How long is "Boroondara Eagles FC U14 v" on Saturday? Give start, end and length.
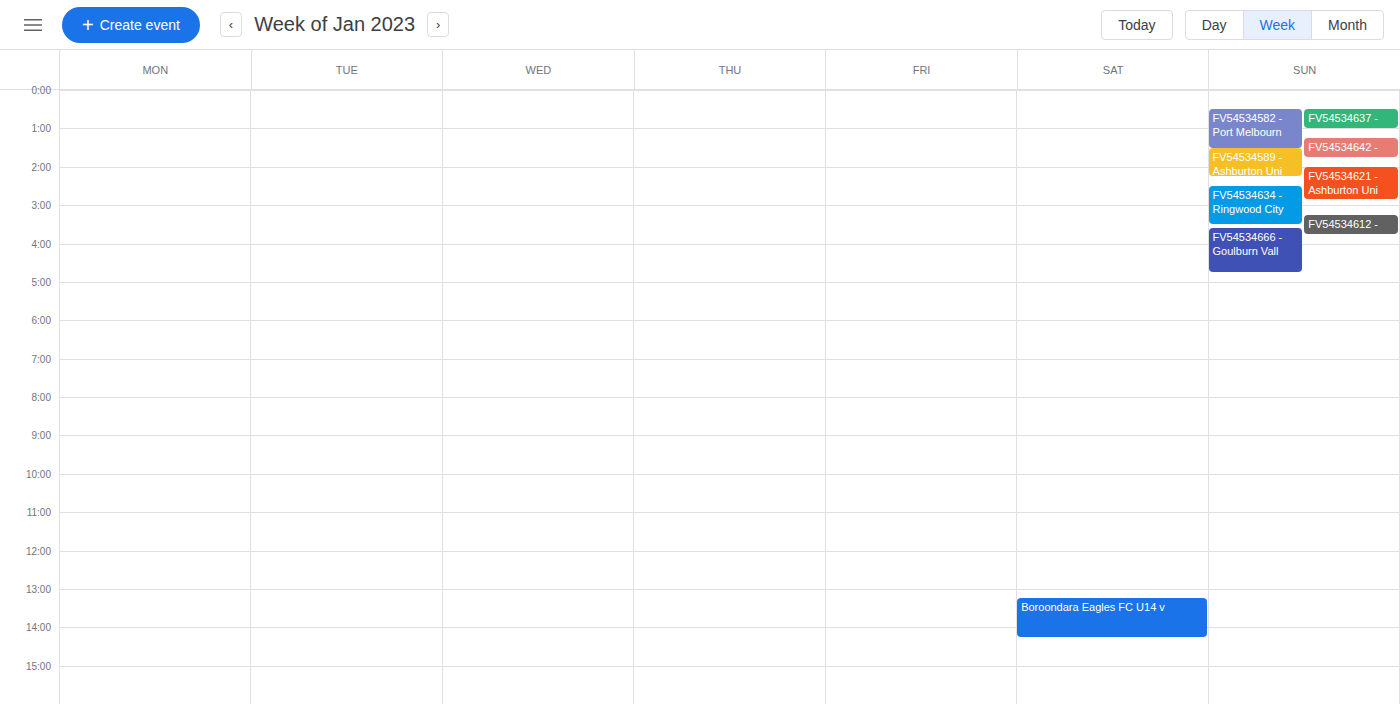
1:15 PM to 2:15 PM, 1 hour